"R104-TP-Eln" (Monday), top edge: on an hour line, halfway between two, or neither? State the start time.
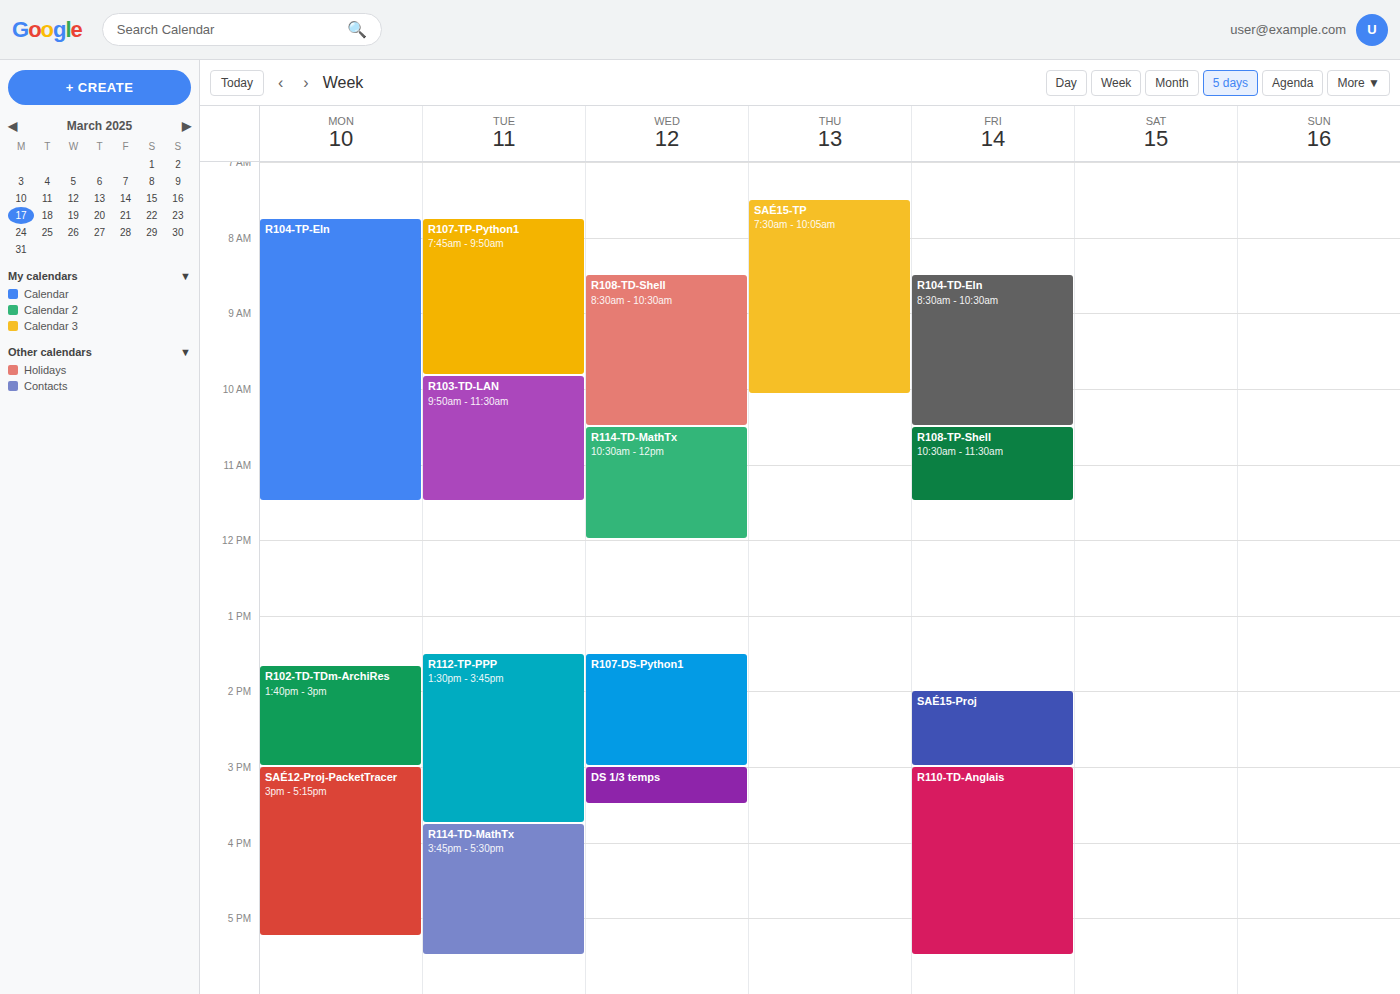
7:45 AM -- neither: three quarters of the way from the 7 AM line to the 8 AM line.